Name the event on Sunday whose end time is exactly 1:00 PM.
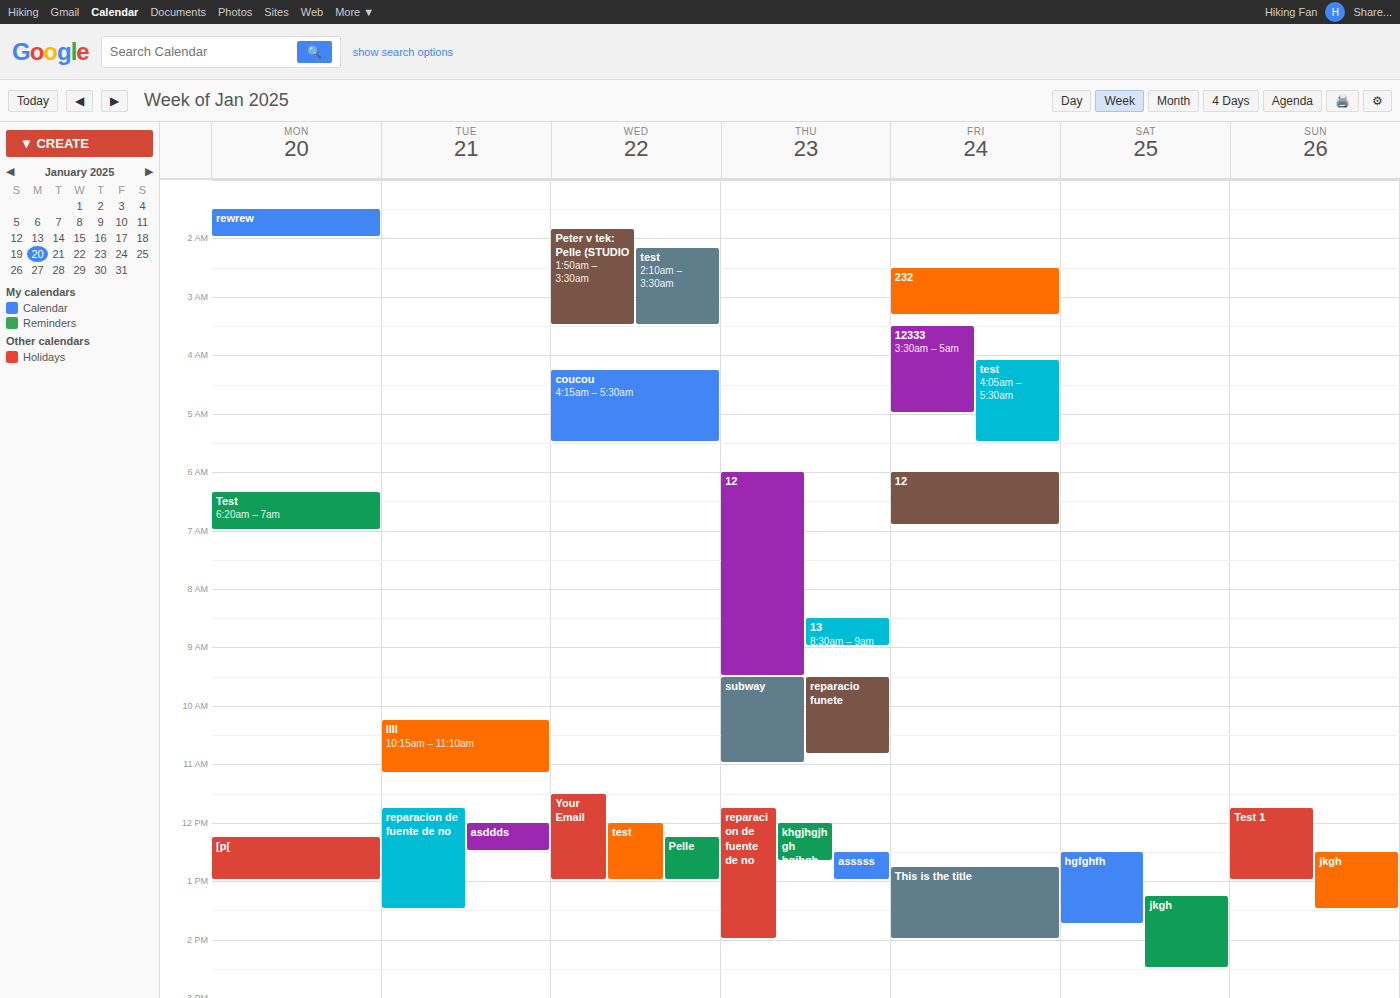
"Test 1"